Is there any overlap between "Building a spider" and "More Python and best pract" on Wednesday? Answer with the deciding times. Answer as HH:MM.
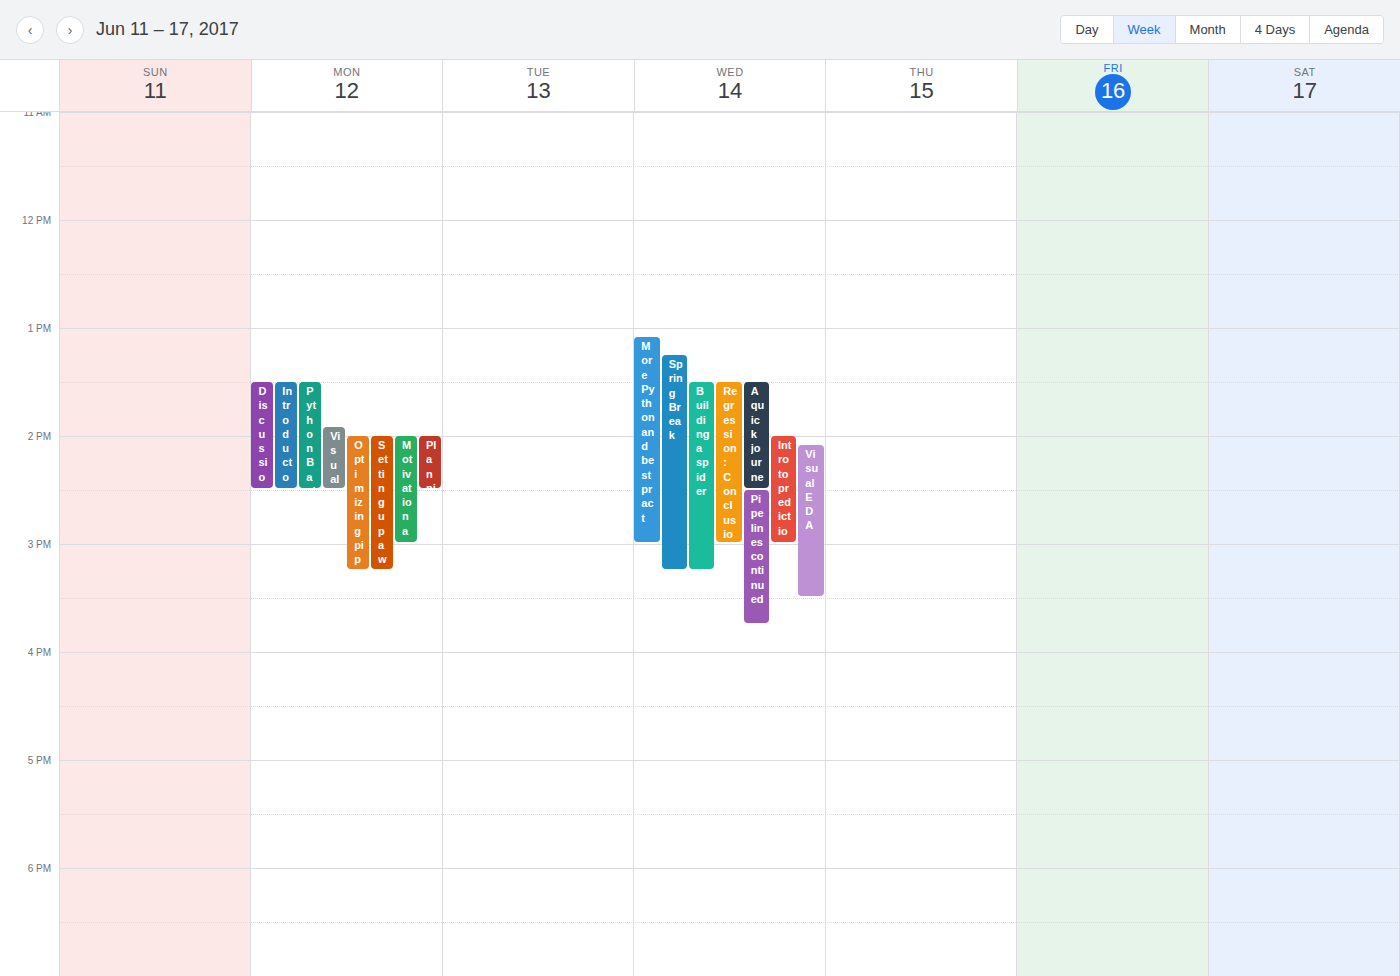
"Building a spider" starts at 13:30, before "More Python and best pract" ends at 15:00 -- they overlap.